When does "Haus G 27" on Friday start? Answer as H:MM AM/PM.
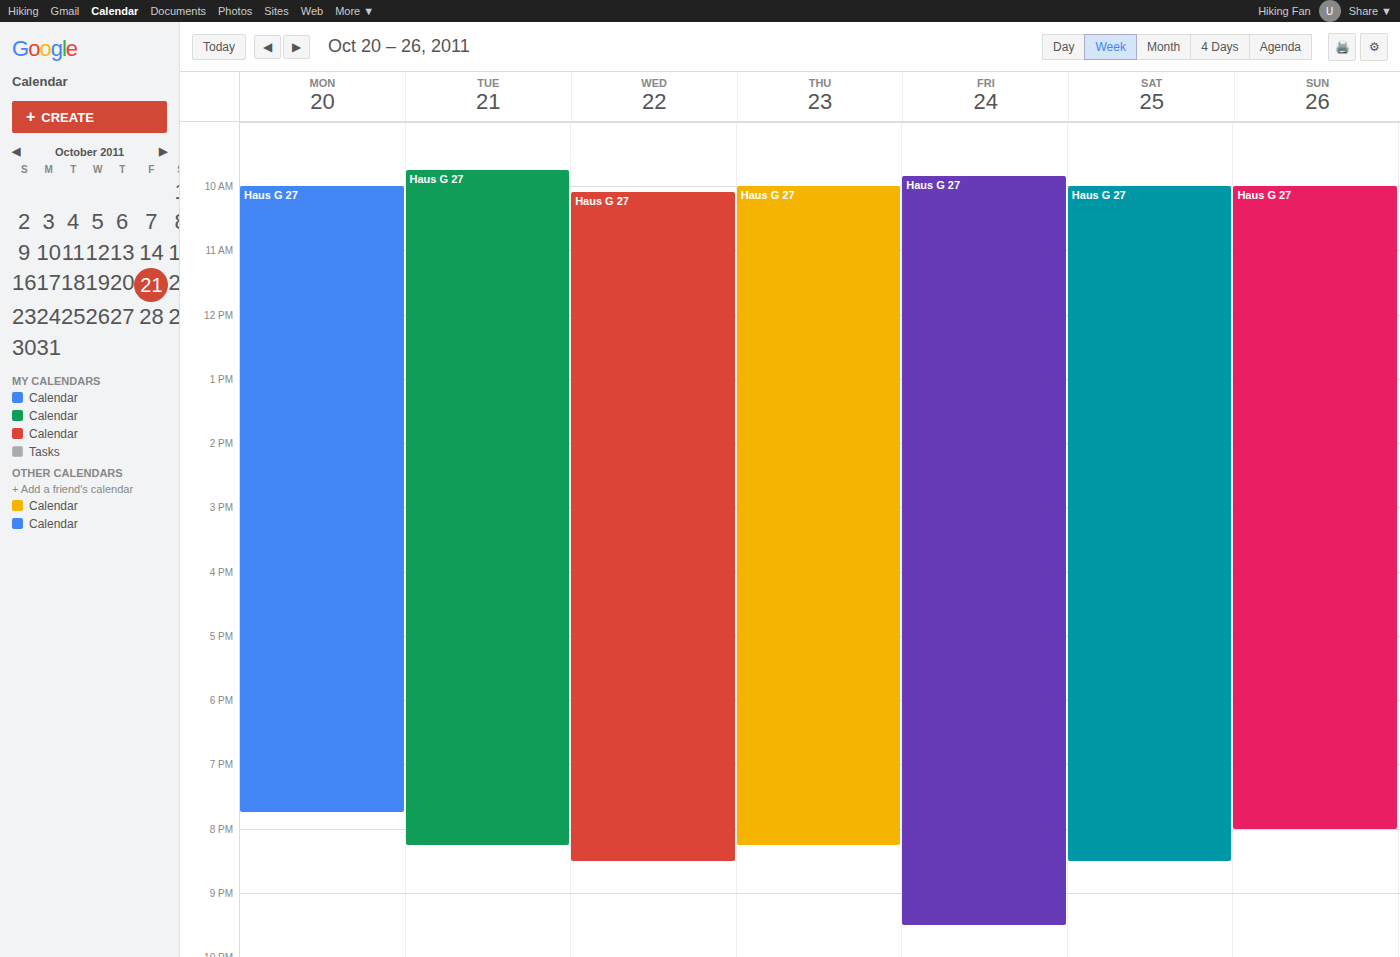
9:50 AM